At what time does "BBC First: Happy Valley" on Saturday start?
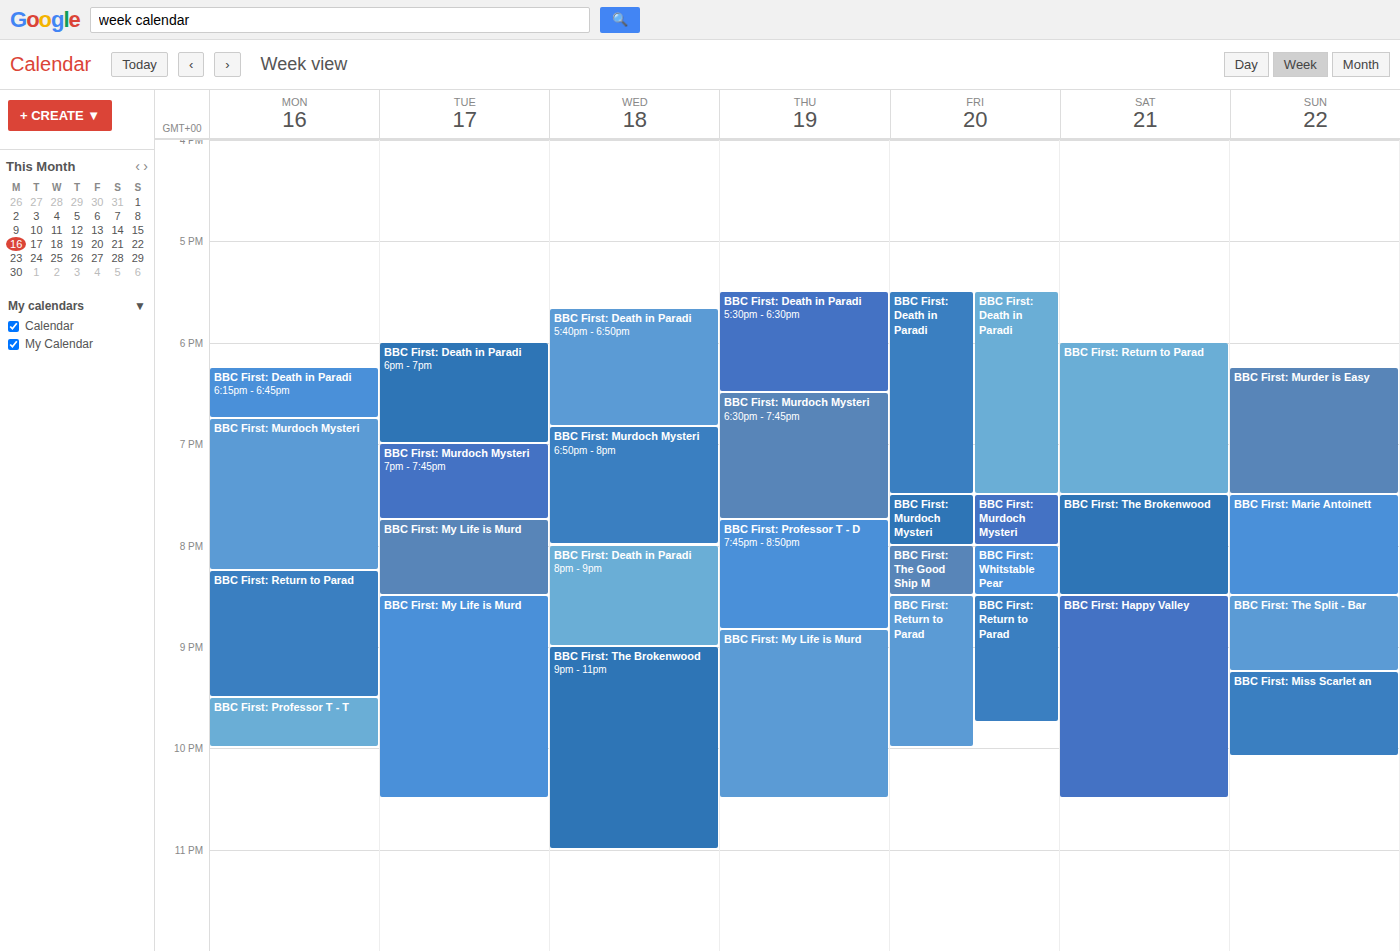
8:30 PM